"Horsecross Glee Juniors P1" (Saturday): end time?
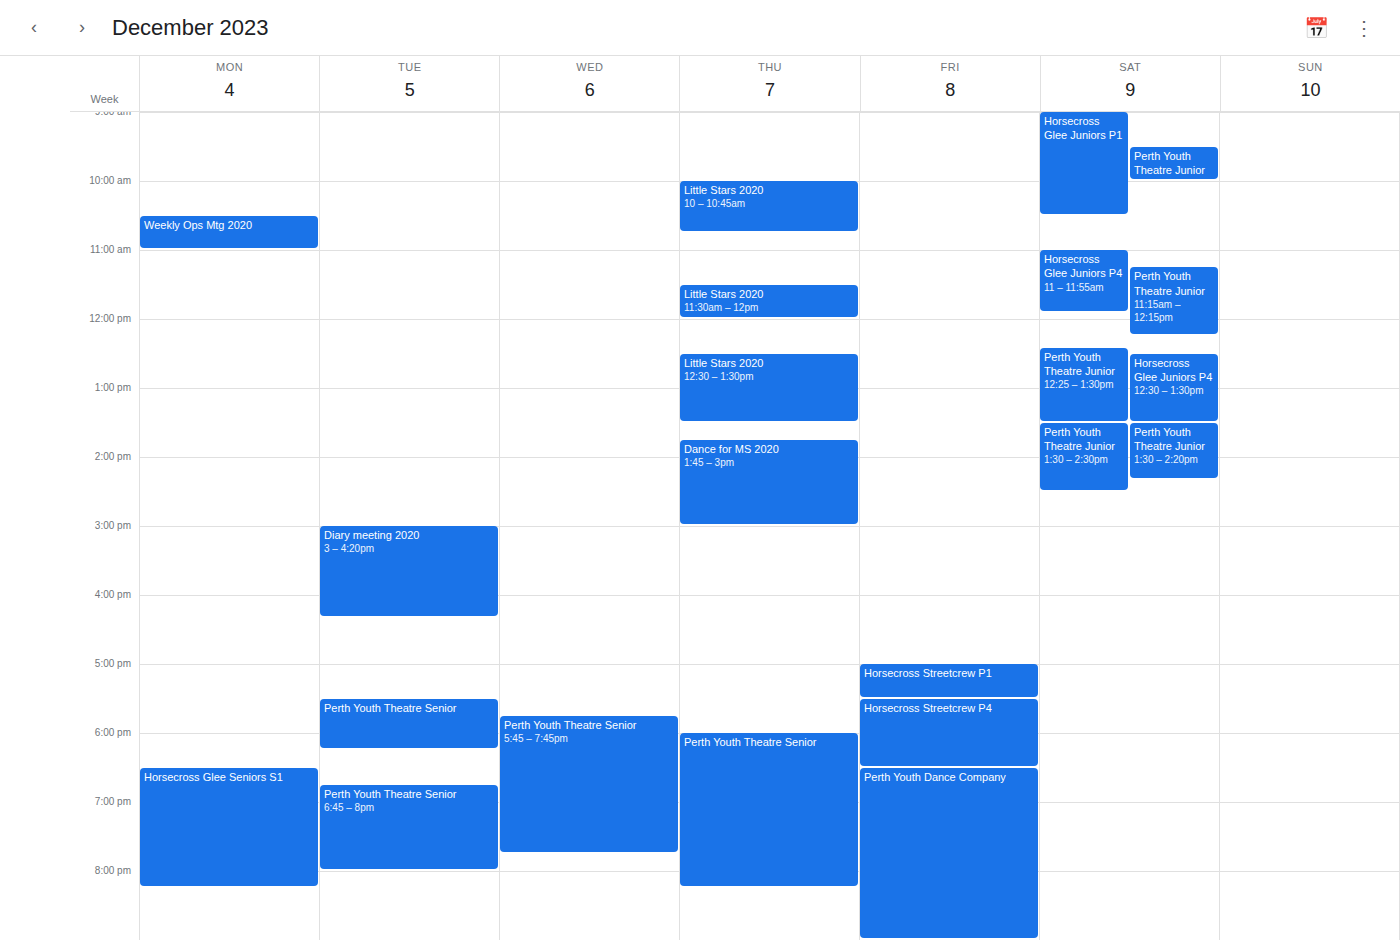
10:30